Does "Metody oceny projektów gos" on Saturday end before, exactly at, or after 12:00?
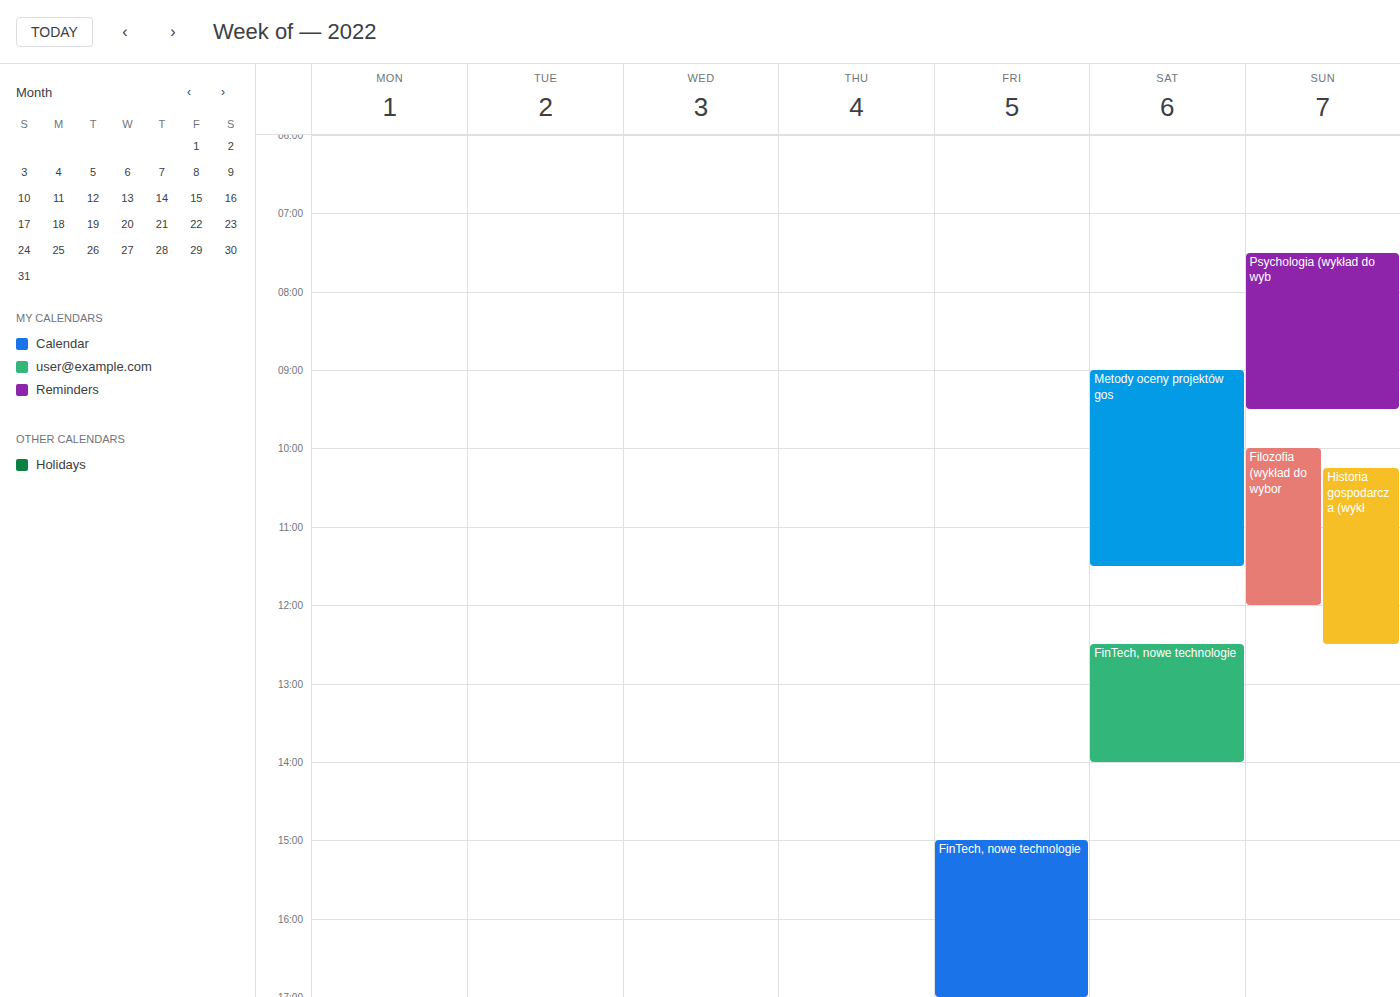
11:30 -- before 12:00, 30 minutes above the 12:00 line.